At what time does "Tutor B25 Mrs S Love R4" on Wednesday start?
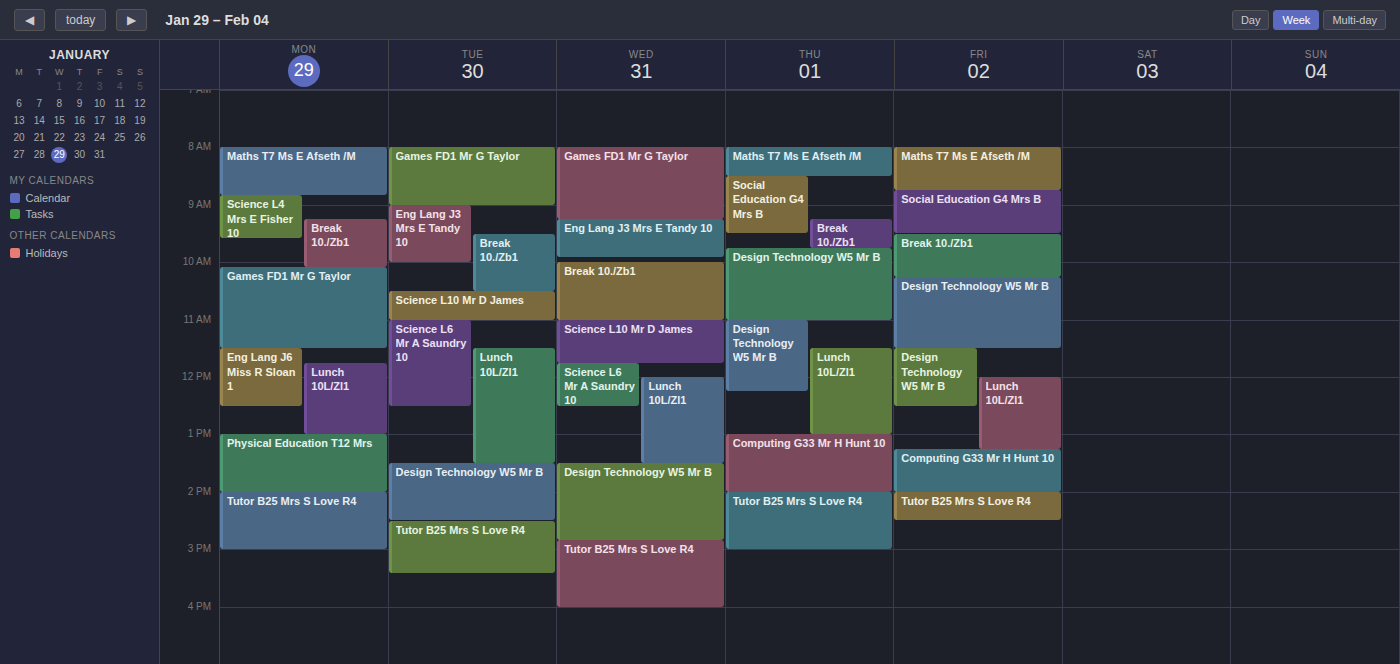
2:50 PM